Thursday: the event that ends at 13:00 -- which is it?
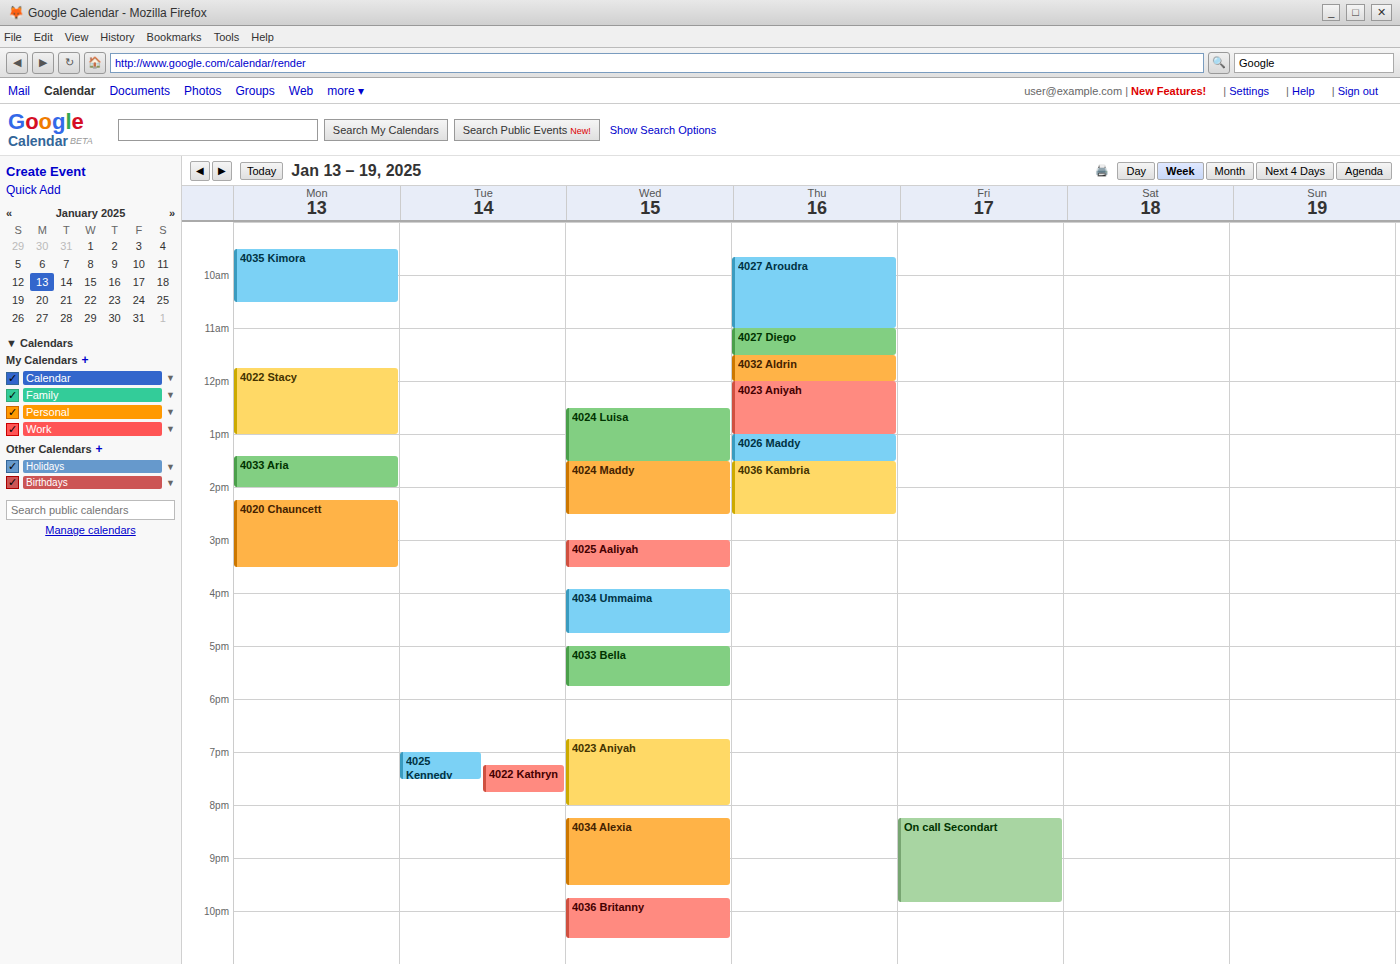
"4023 Aniyah"